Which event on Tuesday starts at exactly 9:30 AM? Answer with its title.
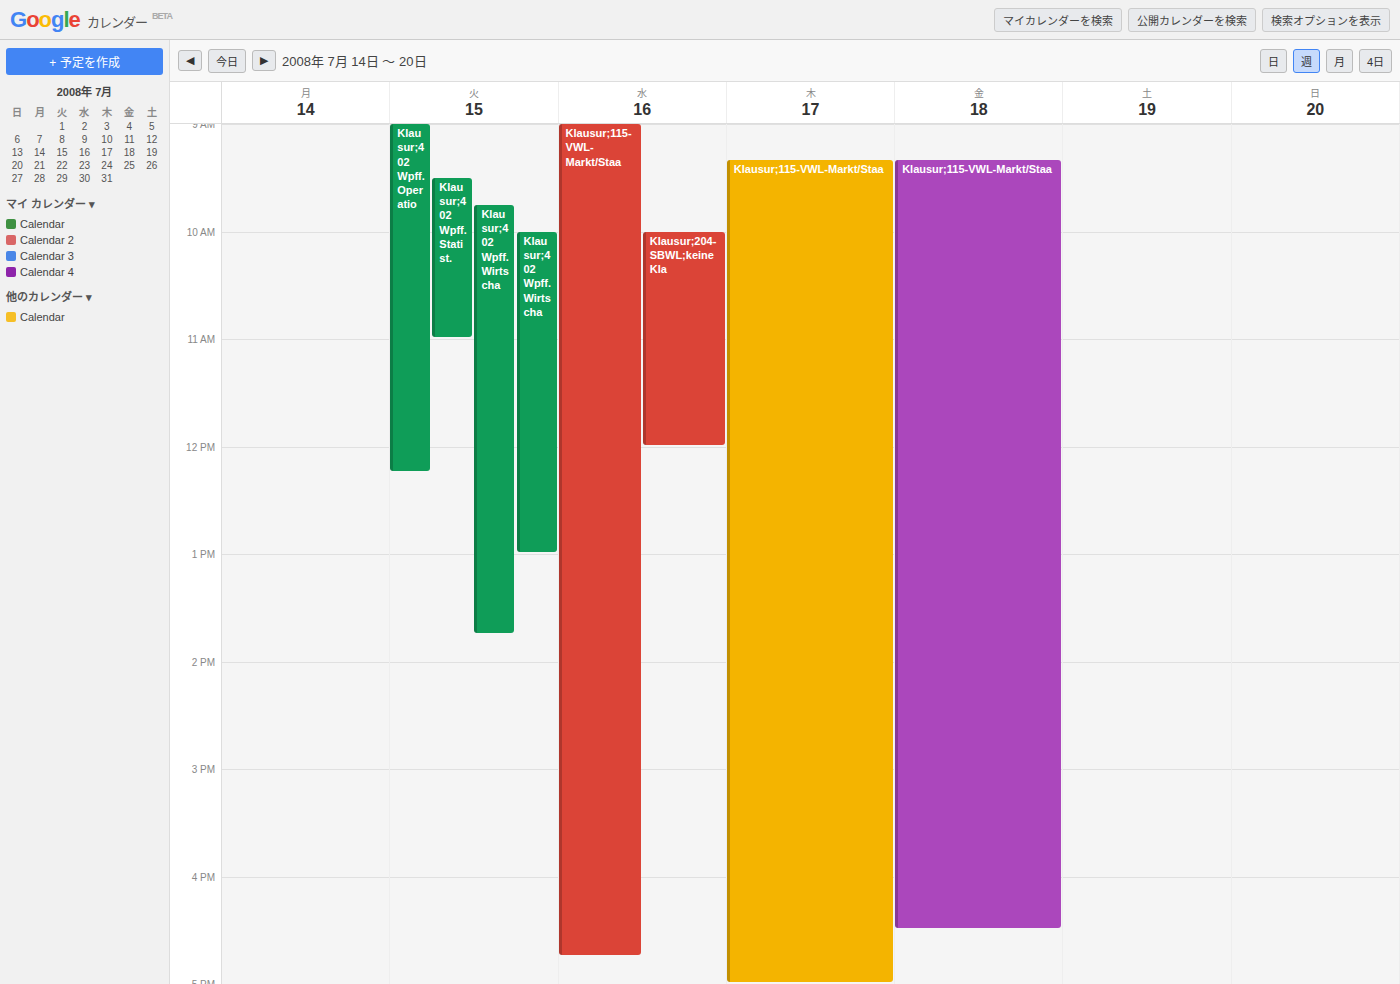
"Klausur;402 Wpff. Statist."